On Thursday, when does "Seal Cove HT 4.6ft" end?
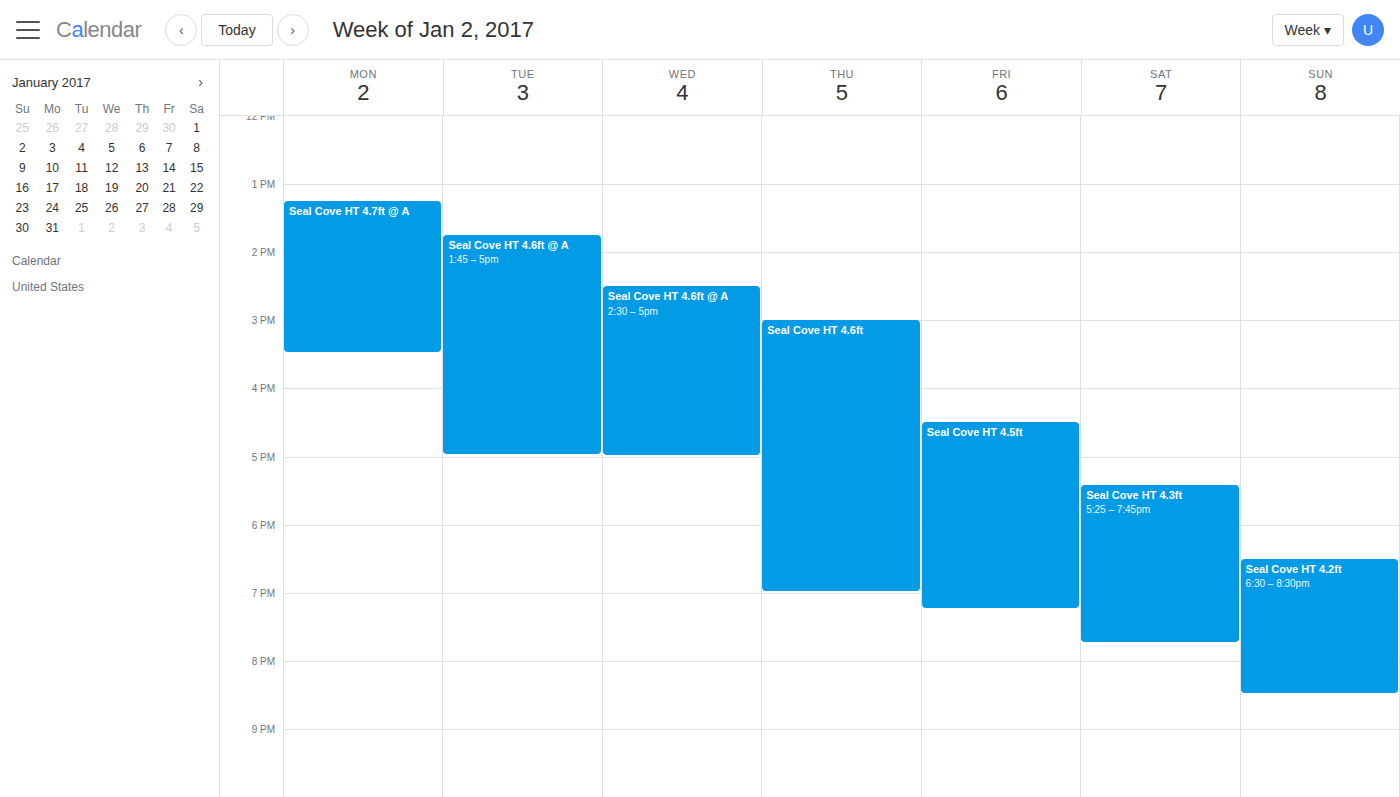
7:00 PM